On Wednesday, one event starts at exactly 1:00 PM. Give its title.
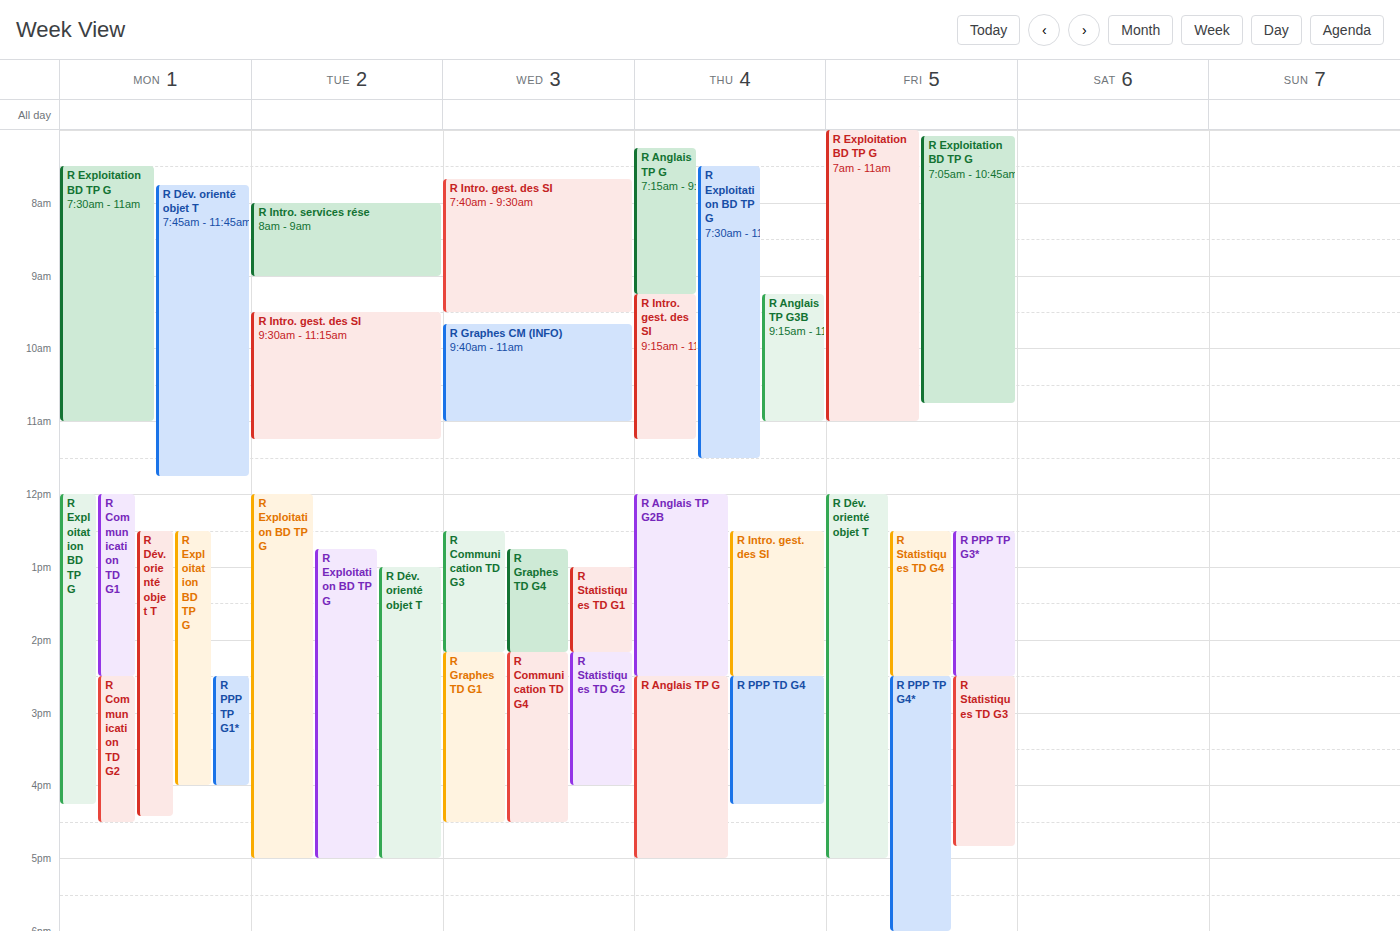
"R Statistiques TD G1"